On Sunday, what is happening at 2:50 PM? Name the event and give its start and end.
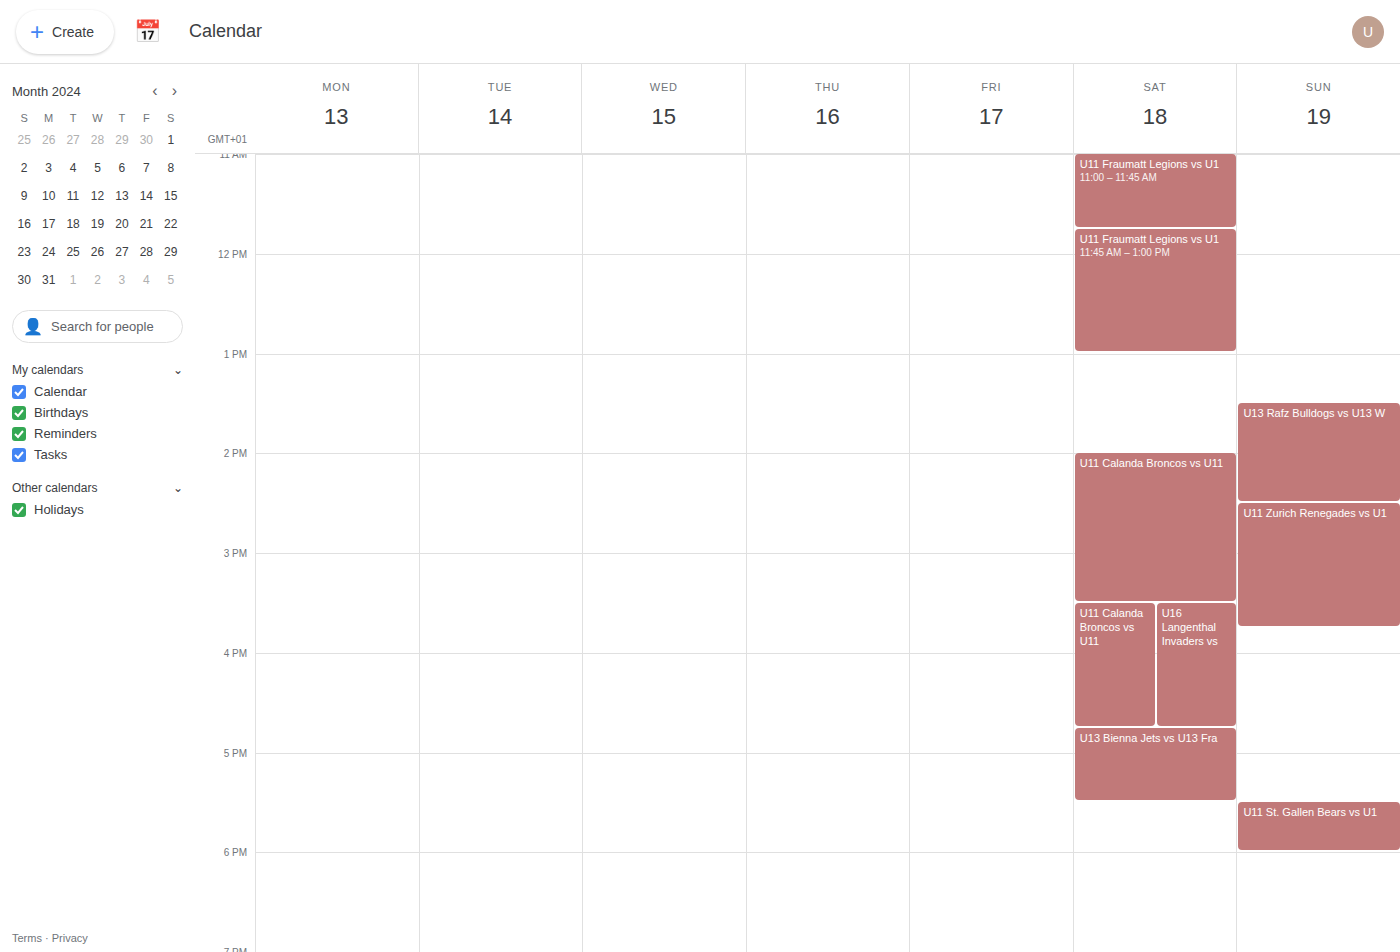
"U11 Zurich Renegades vs U1", 2:30 PM to 3:45 PM